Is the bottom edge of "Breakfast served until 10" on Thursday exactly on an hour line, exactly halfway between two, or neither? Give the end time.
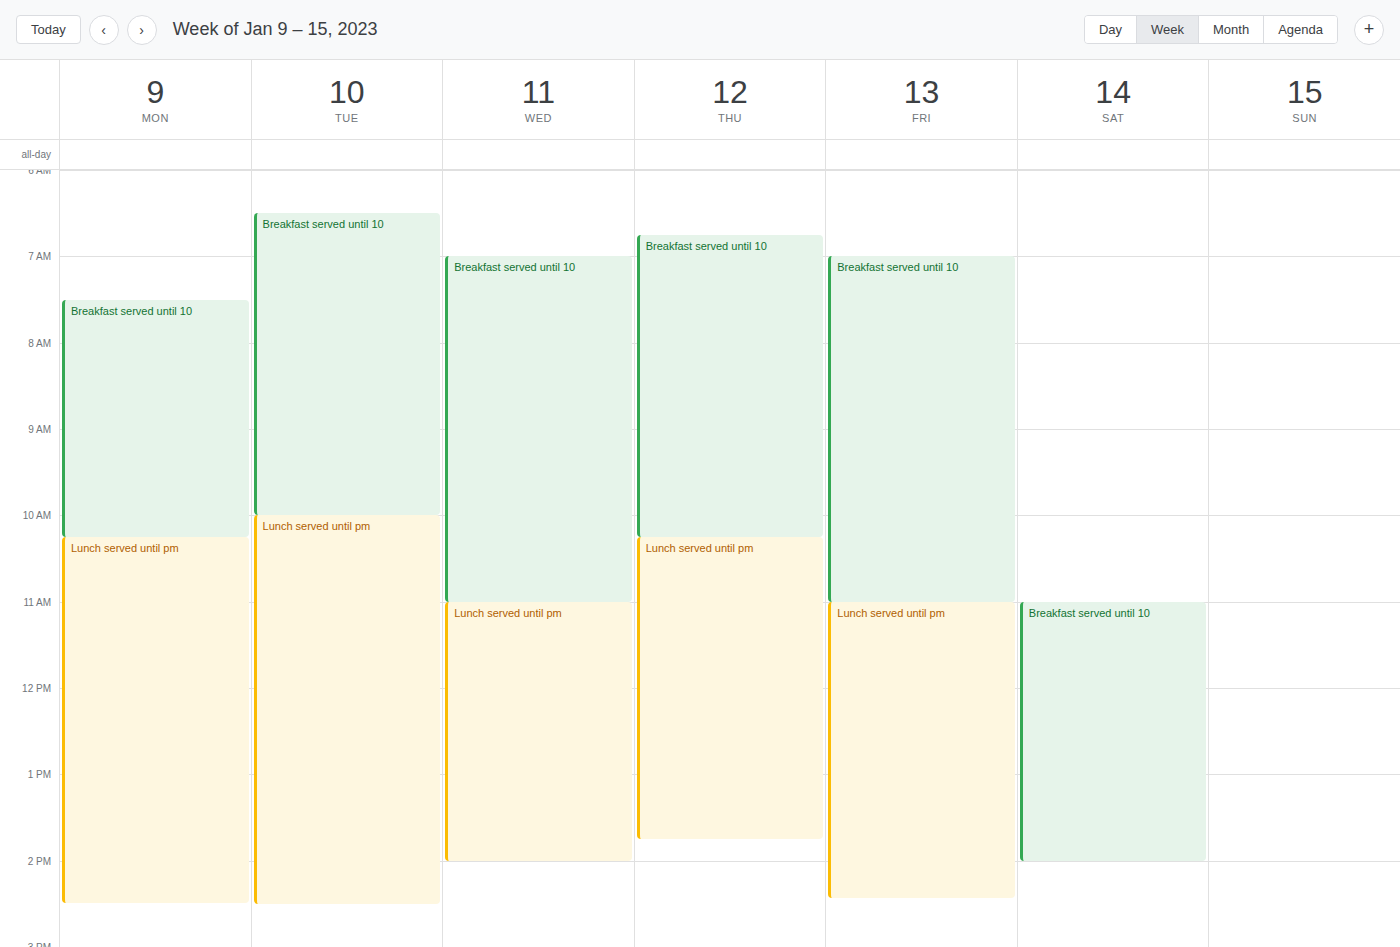
10:15 AM -- neither: a quarter of the way from the 10 AM line to the 11 AM line.